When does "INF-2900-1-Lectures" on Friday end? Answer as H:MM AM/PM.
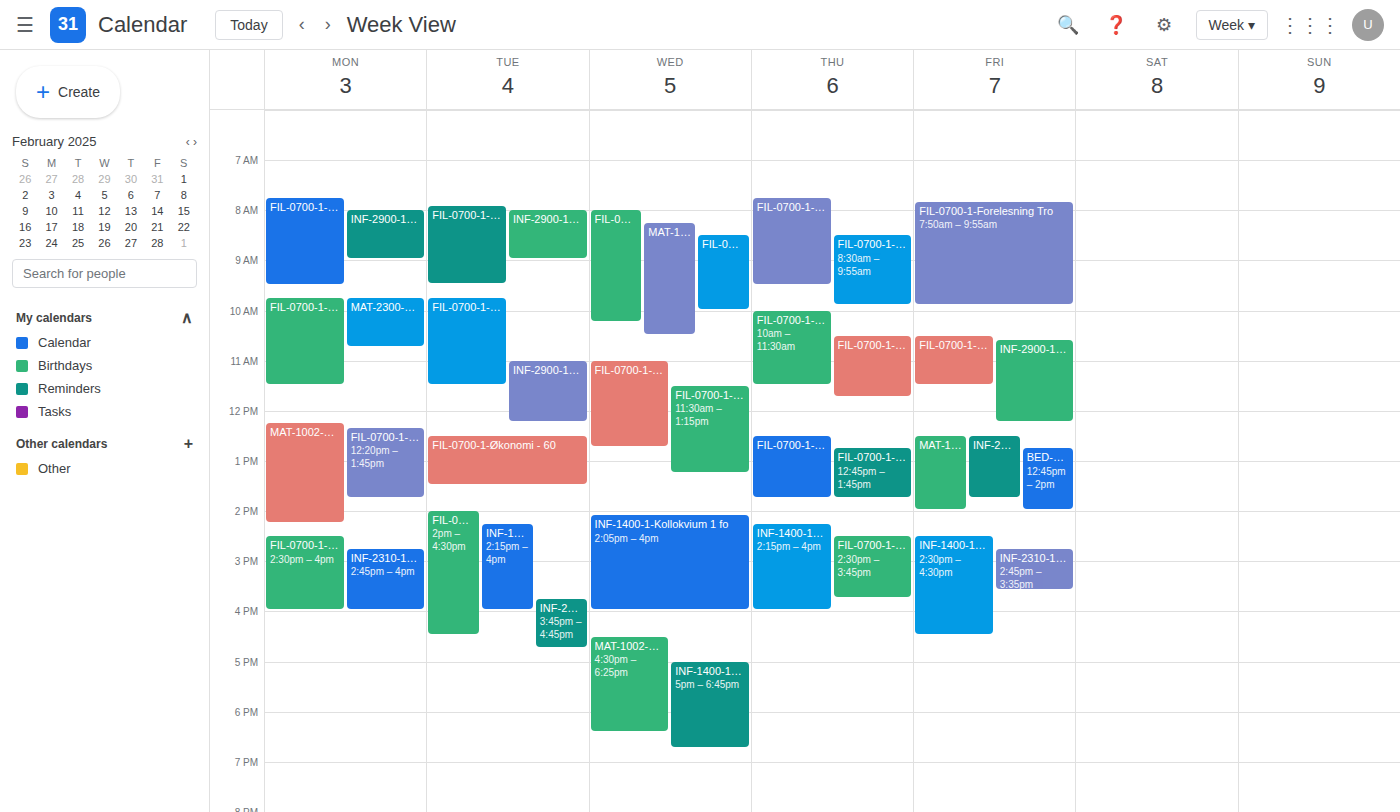
12:15 PM